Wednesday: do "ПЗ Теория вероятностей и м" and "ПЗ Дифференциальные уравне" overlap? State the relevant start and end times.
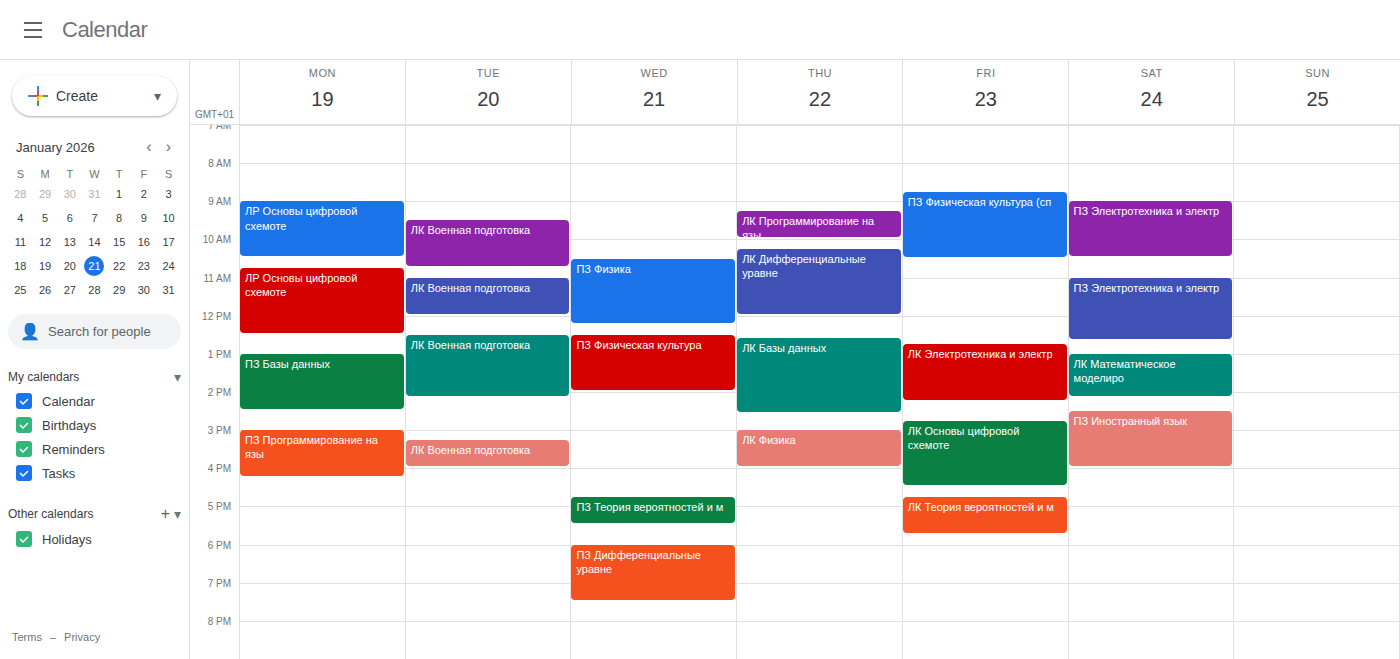
"ПЗ Теория вероятностей и м" ends at 5:30 PM and "ПЗ Дифференциальные уравне" starts at 6:00 PM -- no overlap.